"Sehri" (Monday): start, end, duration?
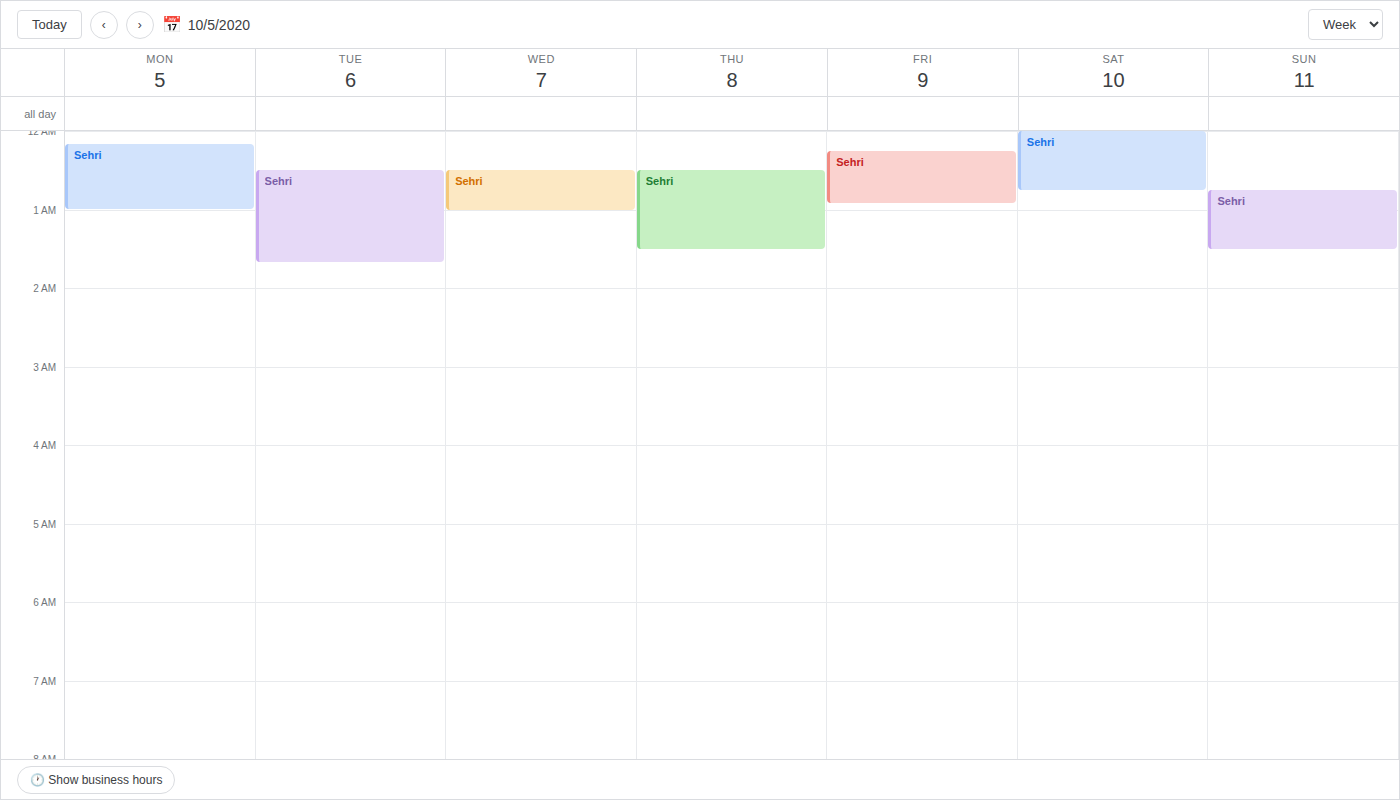
12:10 AM to 1:00 AM, 50 minutes